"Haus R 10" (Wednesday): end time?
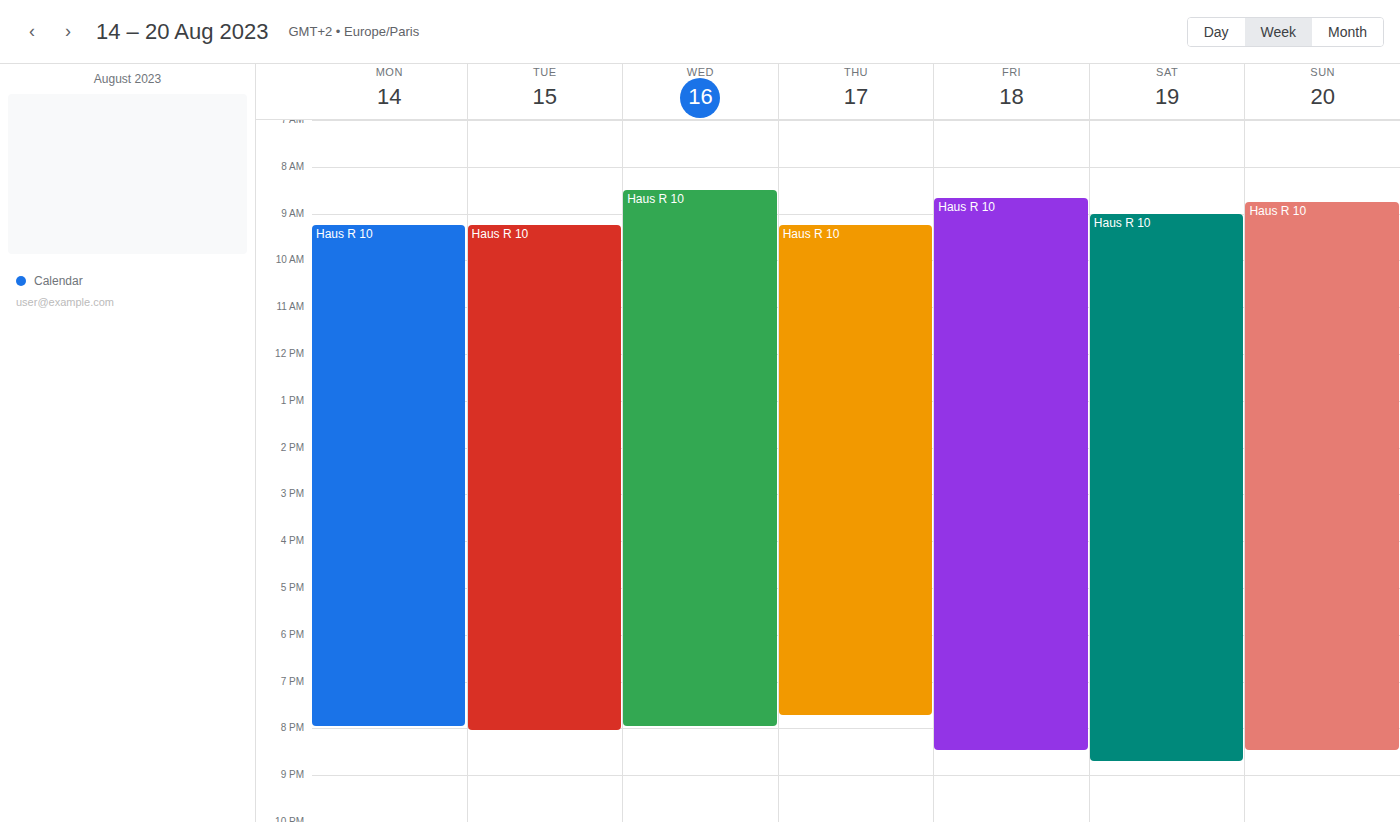
8:00 PM